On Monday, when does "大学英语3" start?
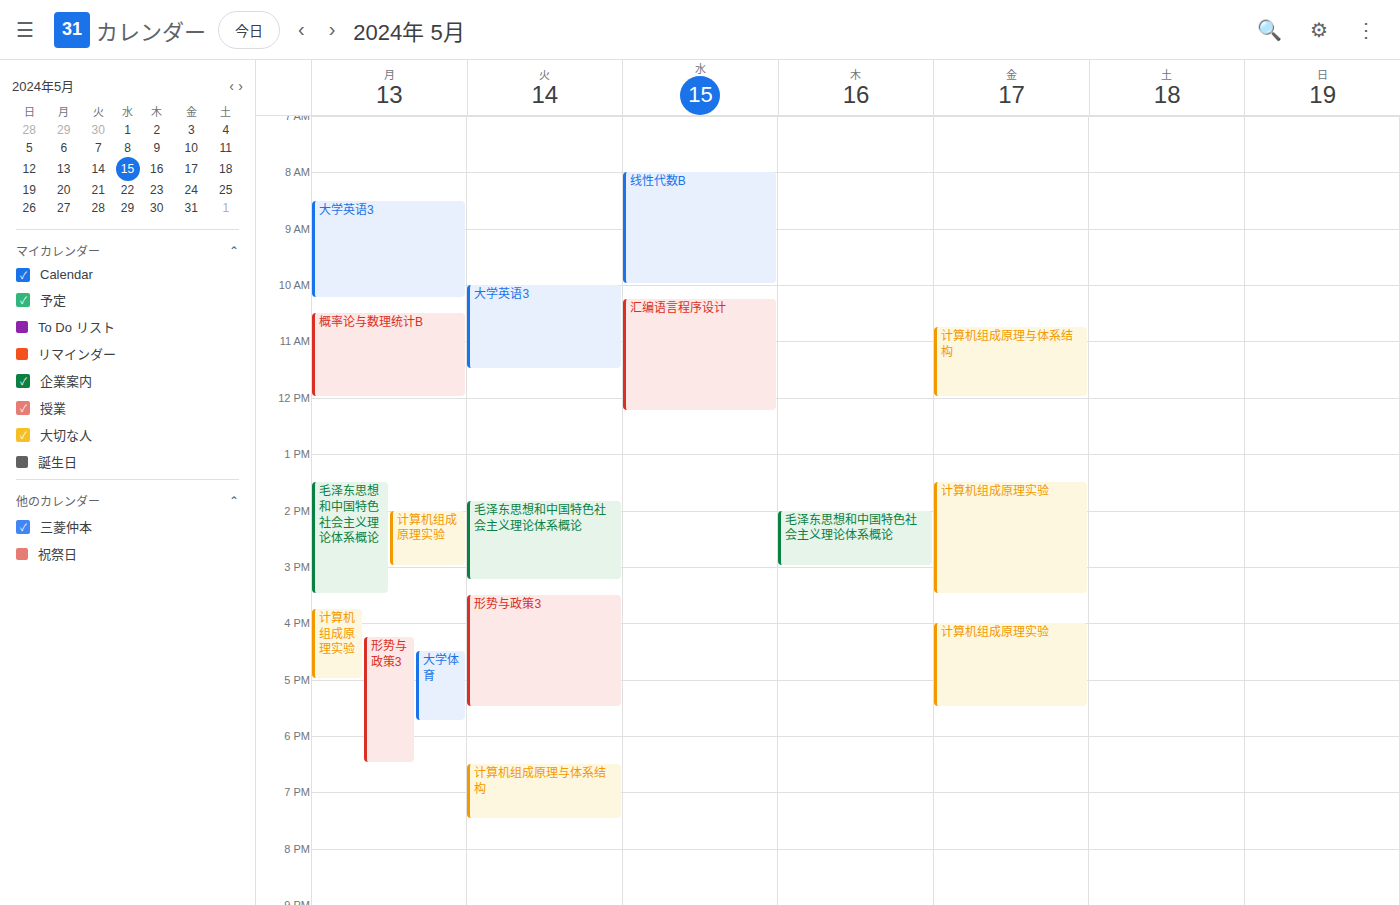
8:30 AM